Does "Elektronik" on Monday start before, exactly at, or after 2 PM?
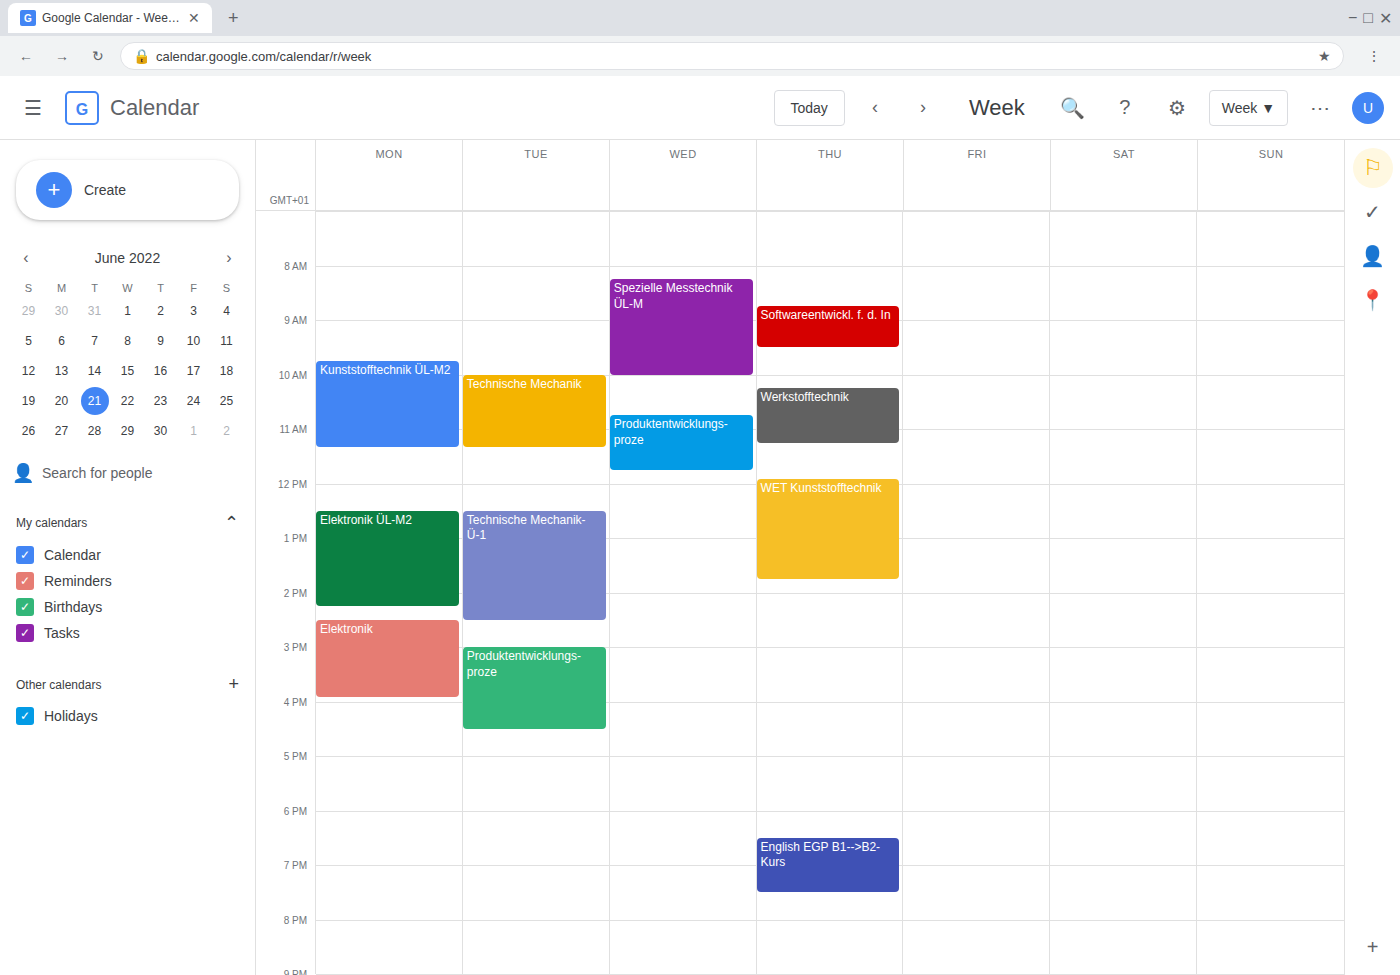
2:30 PM -- after 2 PM, 30 minutes below the 2 PM line.